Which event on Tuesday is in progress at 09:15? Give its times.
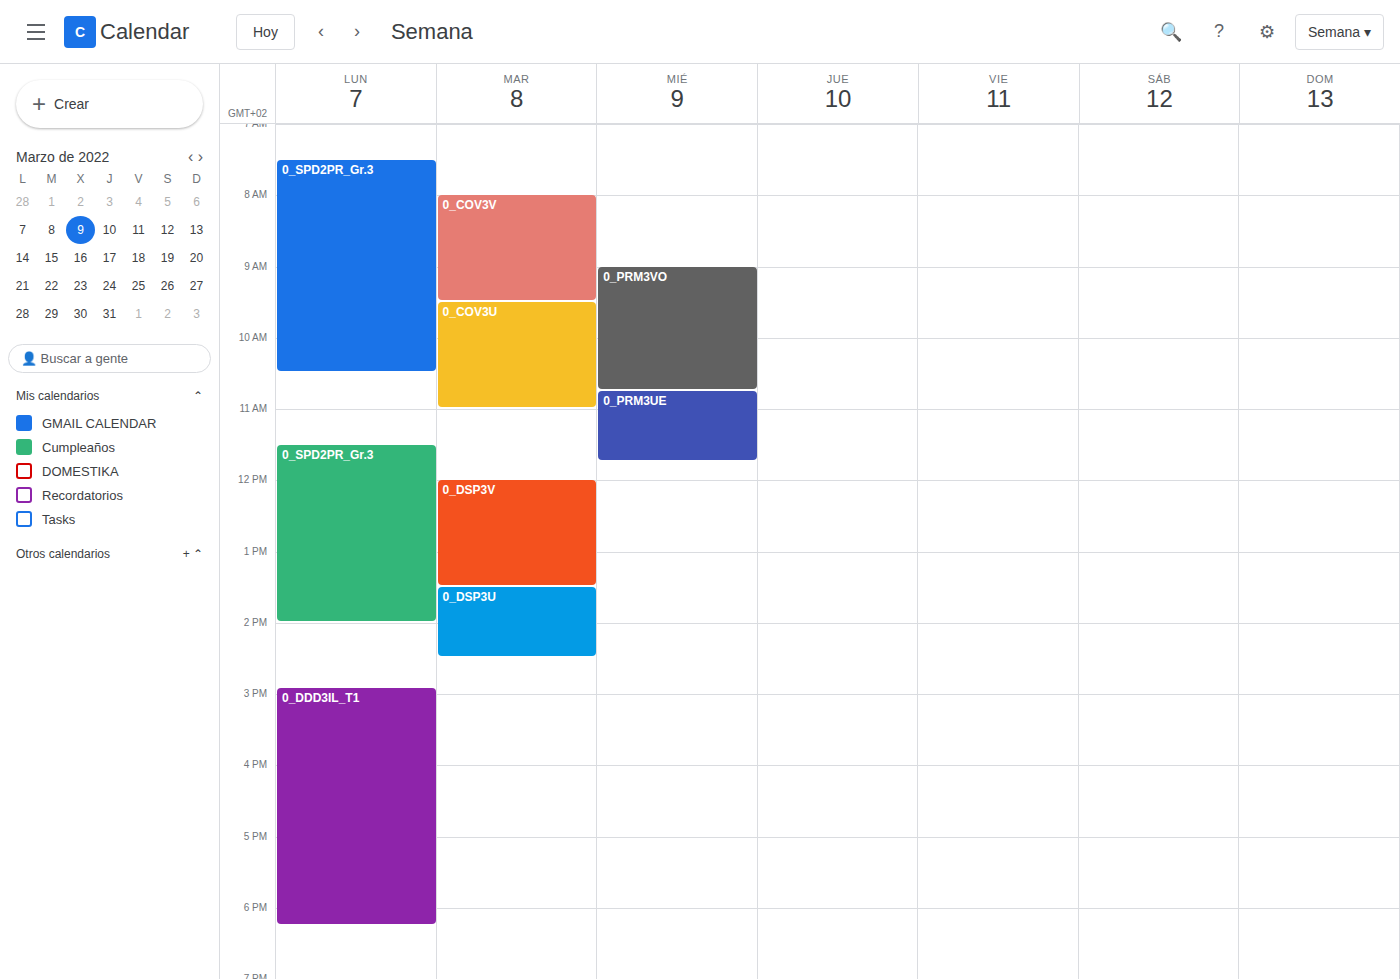
"0_COV3V", 08:00 to 09:30